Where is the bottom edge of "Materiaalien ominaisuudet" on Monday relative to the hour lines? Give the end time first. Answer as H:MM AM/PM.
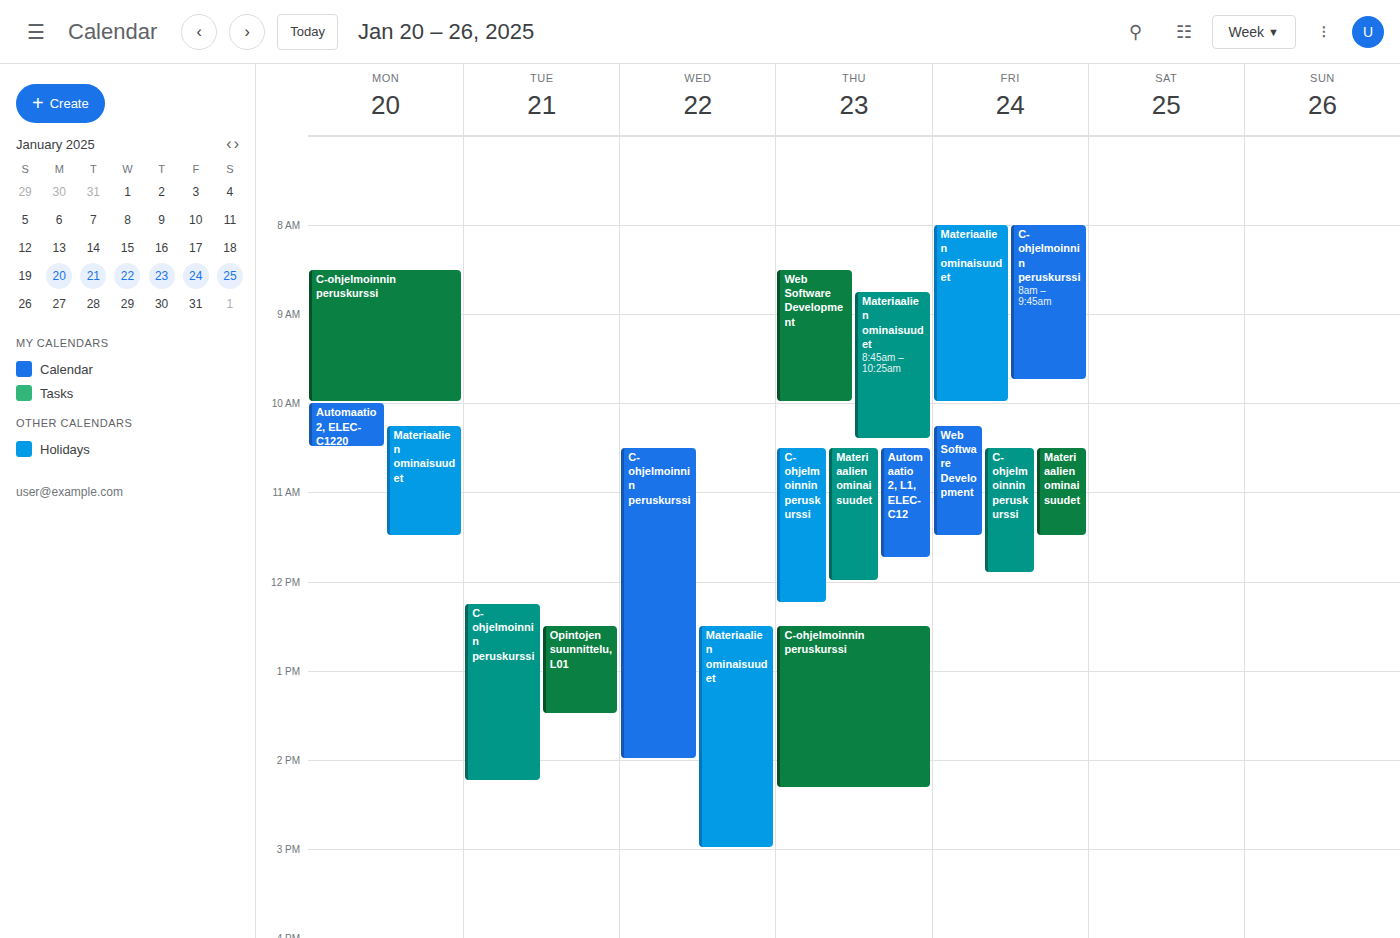
11:30 AM -- halfway between the 11 AM and 12 PM lines.